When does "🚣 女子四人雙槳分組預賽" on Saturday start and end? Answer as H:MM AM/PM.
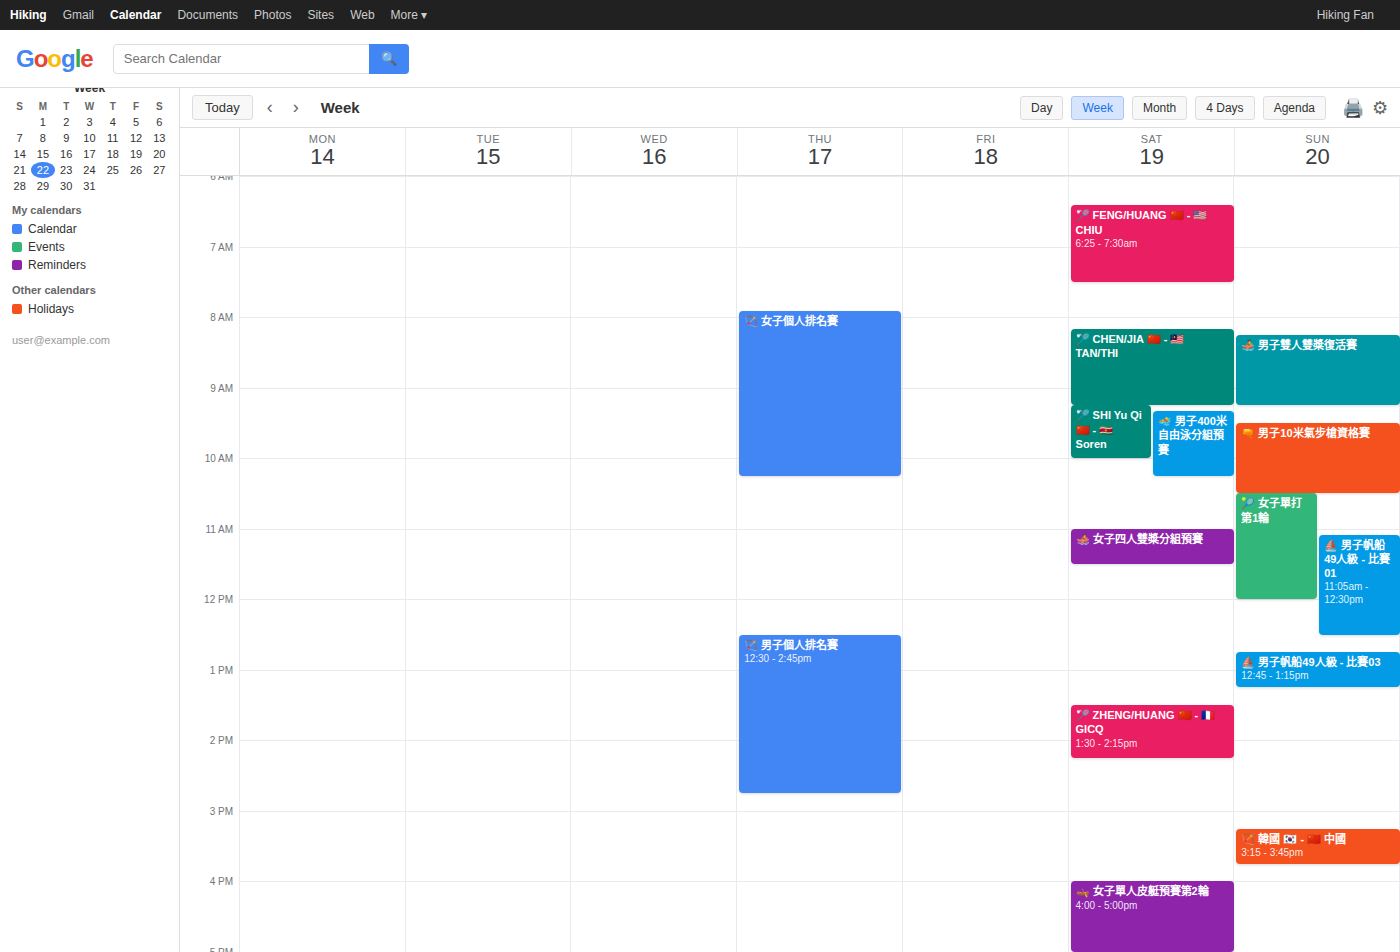
11:00 AM to 11:30 AM